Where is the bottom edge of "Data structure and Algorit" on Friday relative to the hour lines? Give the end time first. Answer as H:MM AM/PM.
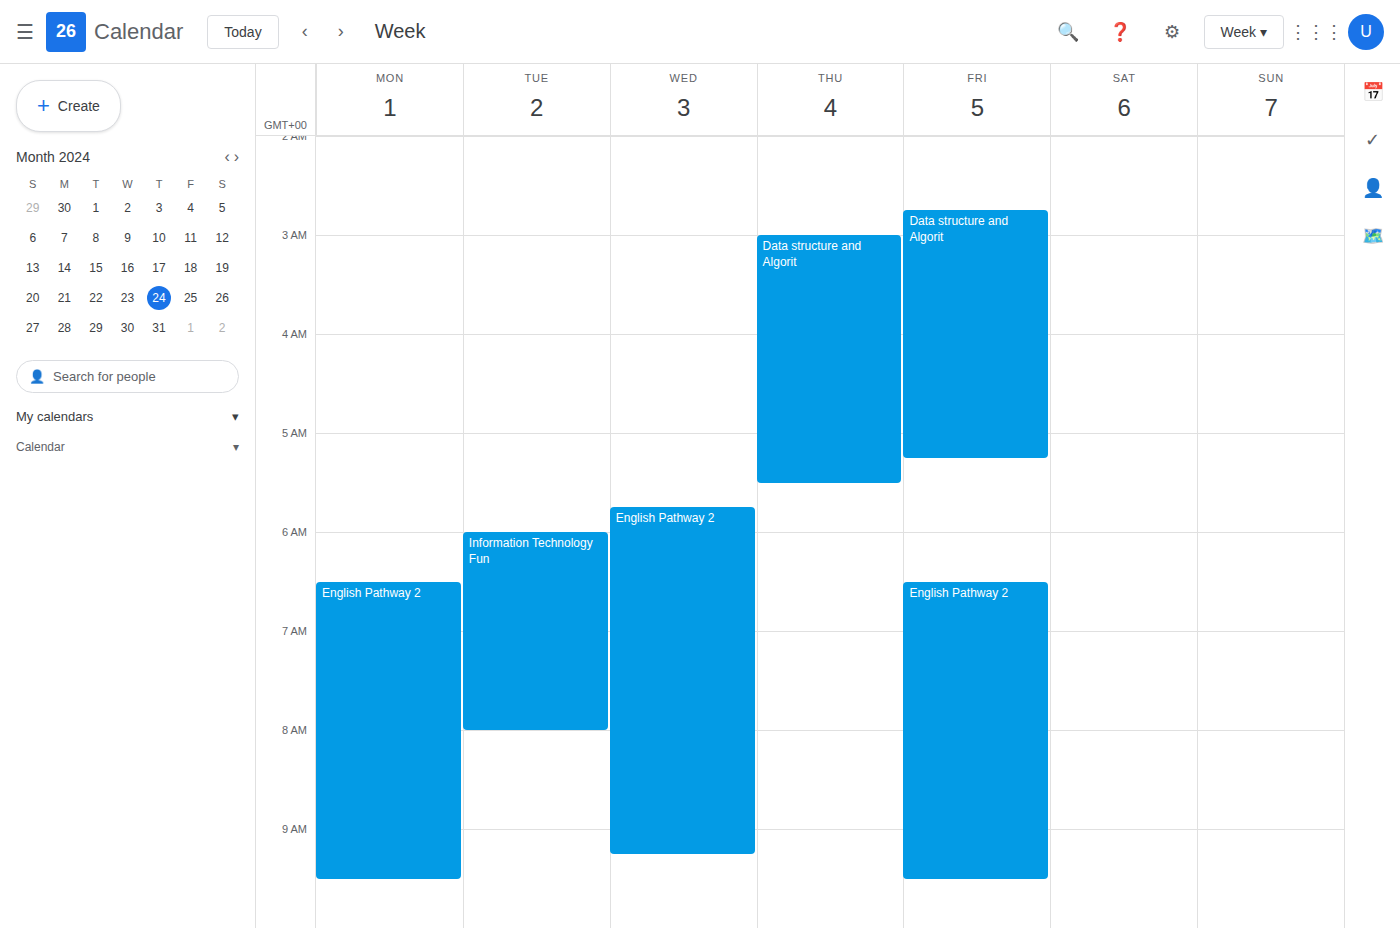
5:15 AM -- neither: a quarter of the way from the 5 AM line to the 6 AM line.